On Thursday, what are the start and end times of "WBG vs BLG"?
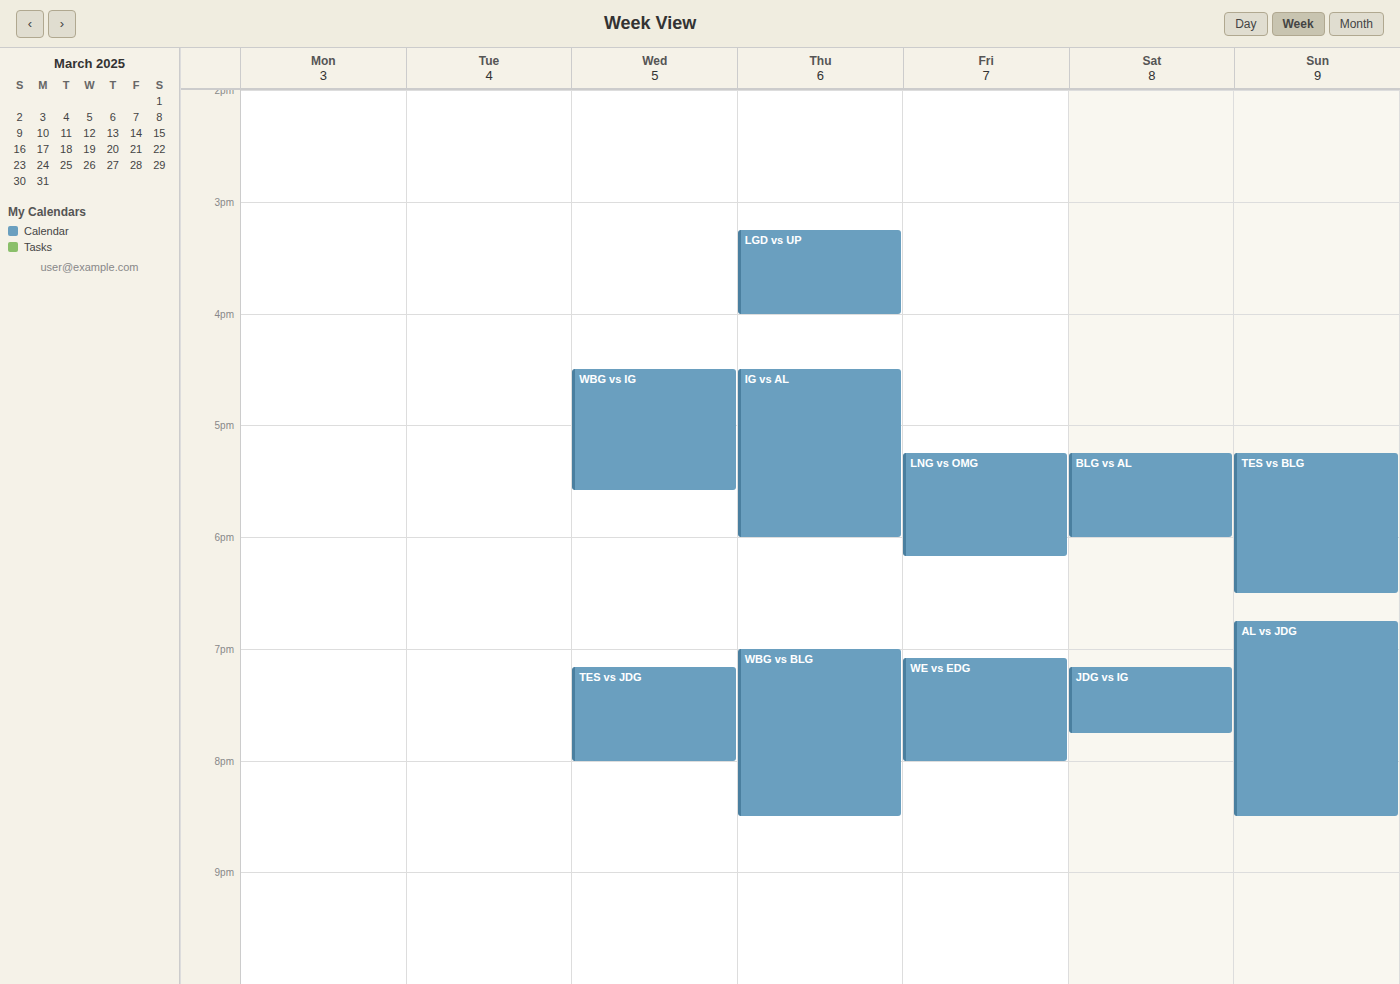
7:00 PM to 8:30 PM